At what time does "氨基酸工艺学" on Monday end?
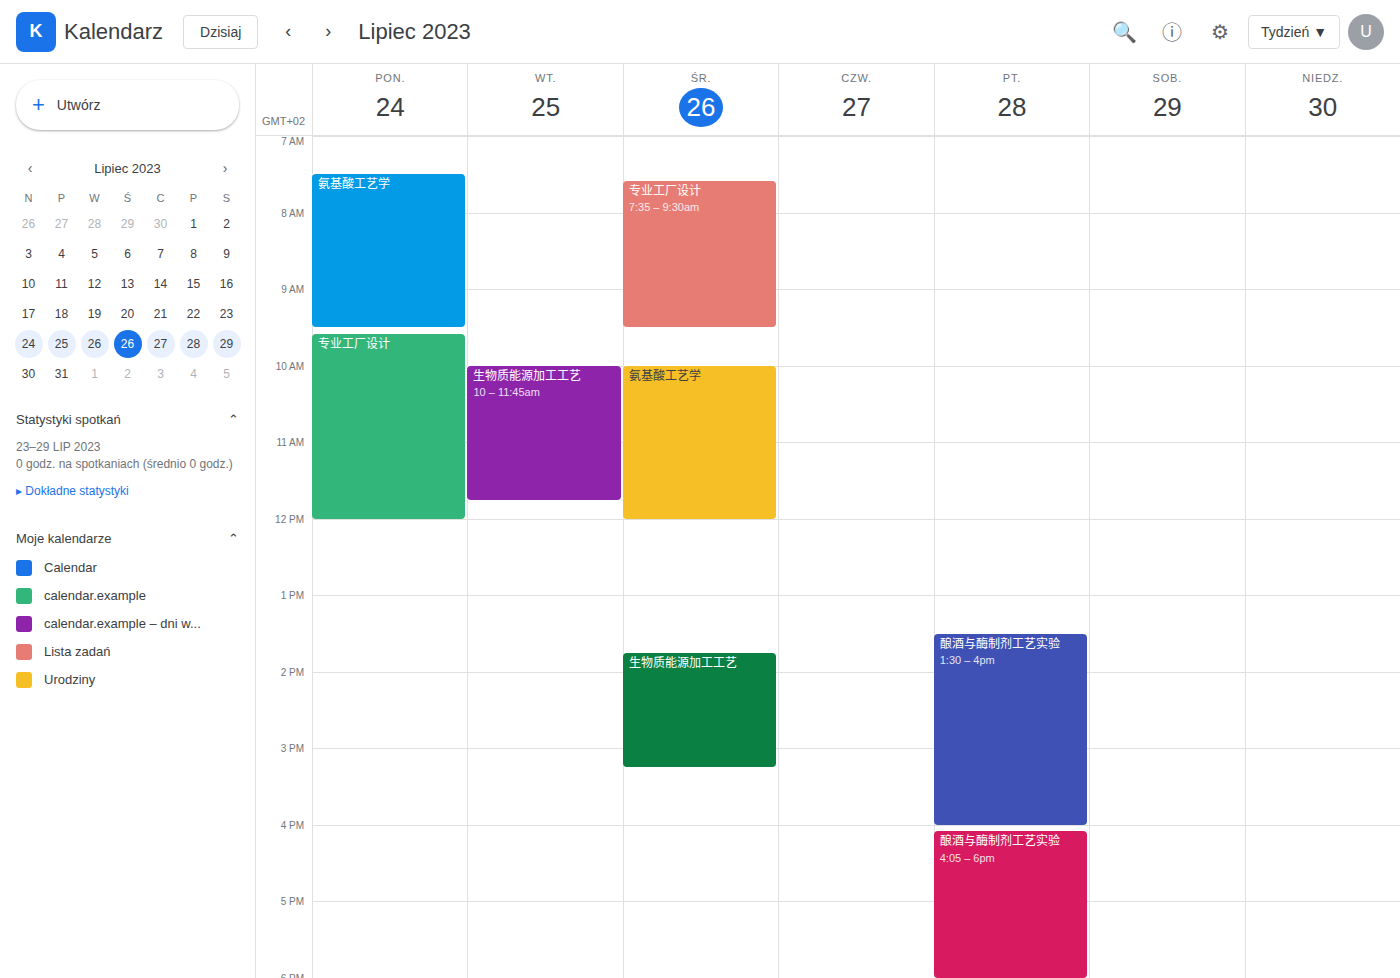
9:30 AM